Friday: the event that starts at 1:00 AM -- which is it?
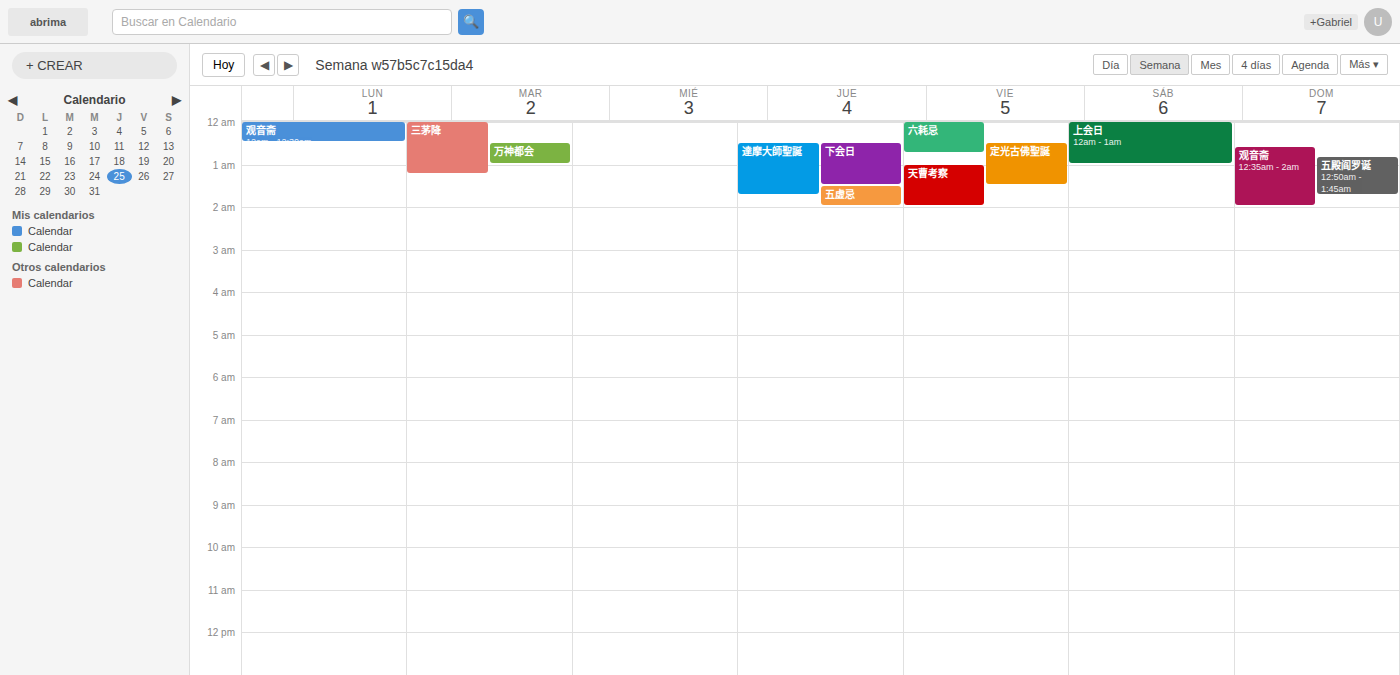
"天曹考察"